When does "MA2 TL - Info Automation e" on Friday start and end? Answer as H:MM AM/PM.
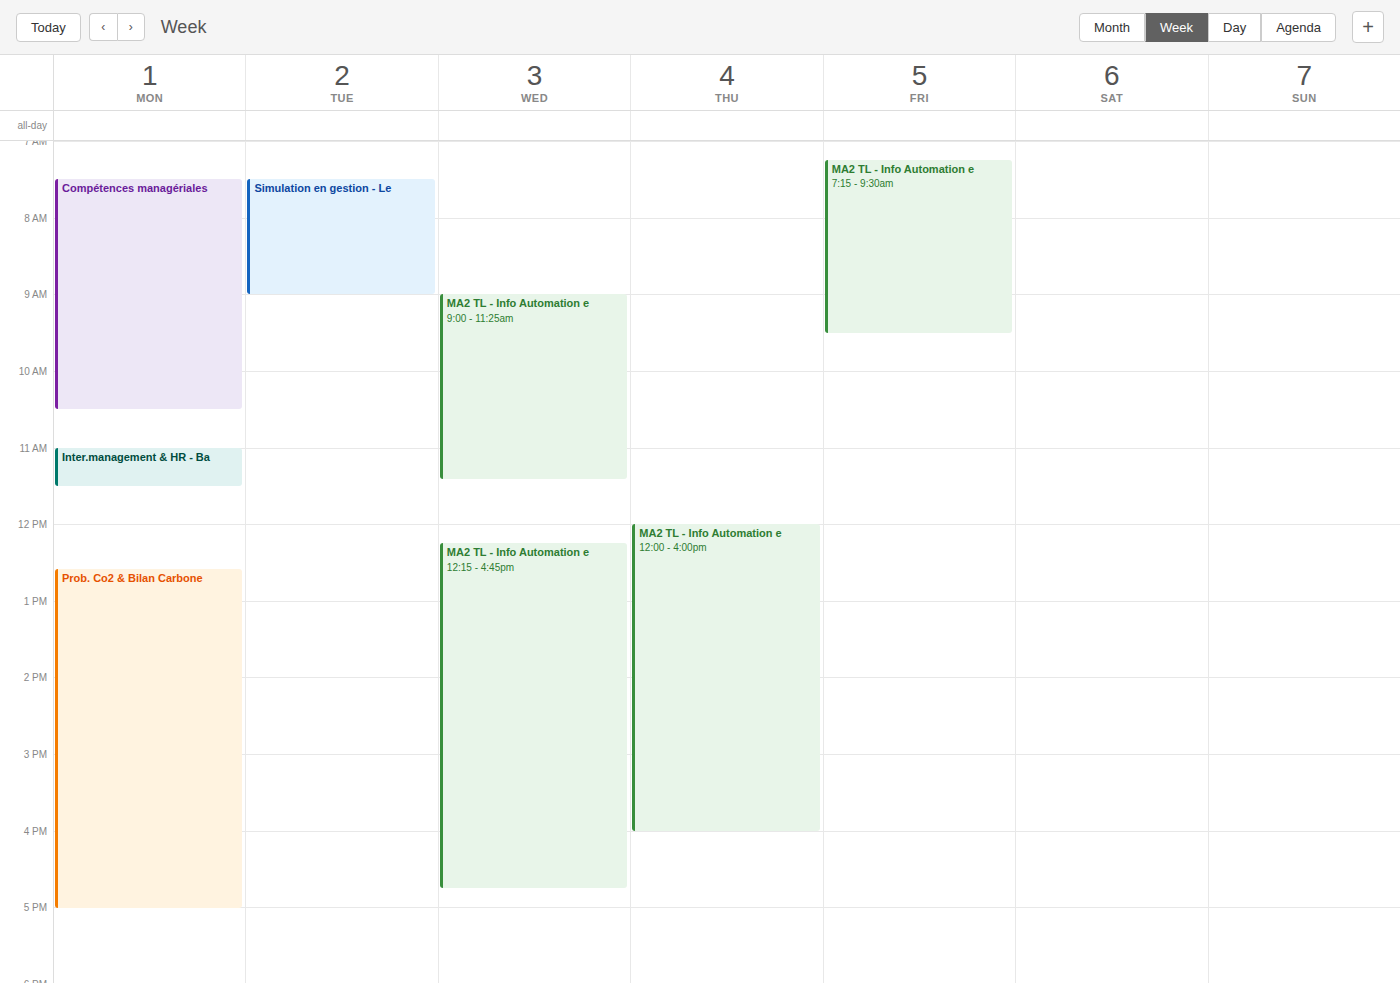
7:15 AM to 9:30 AM